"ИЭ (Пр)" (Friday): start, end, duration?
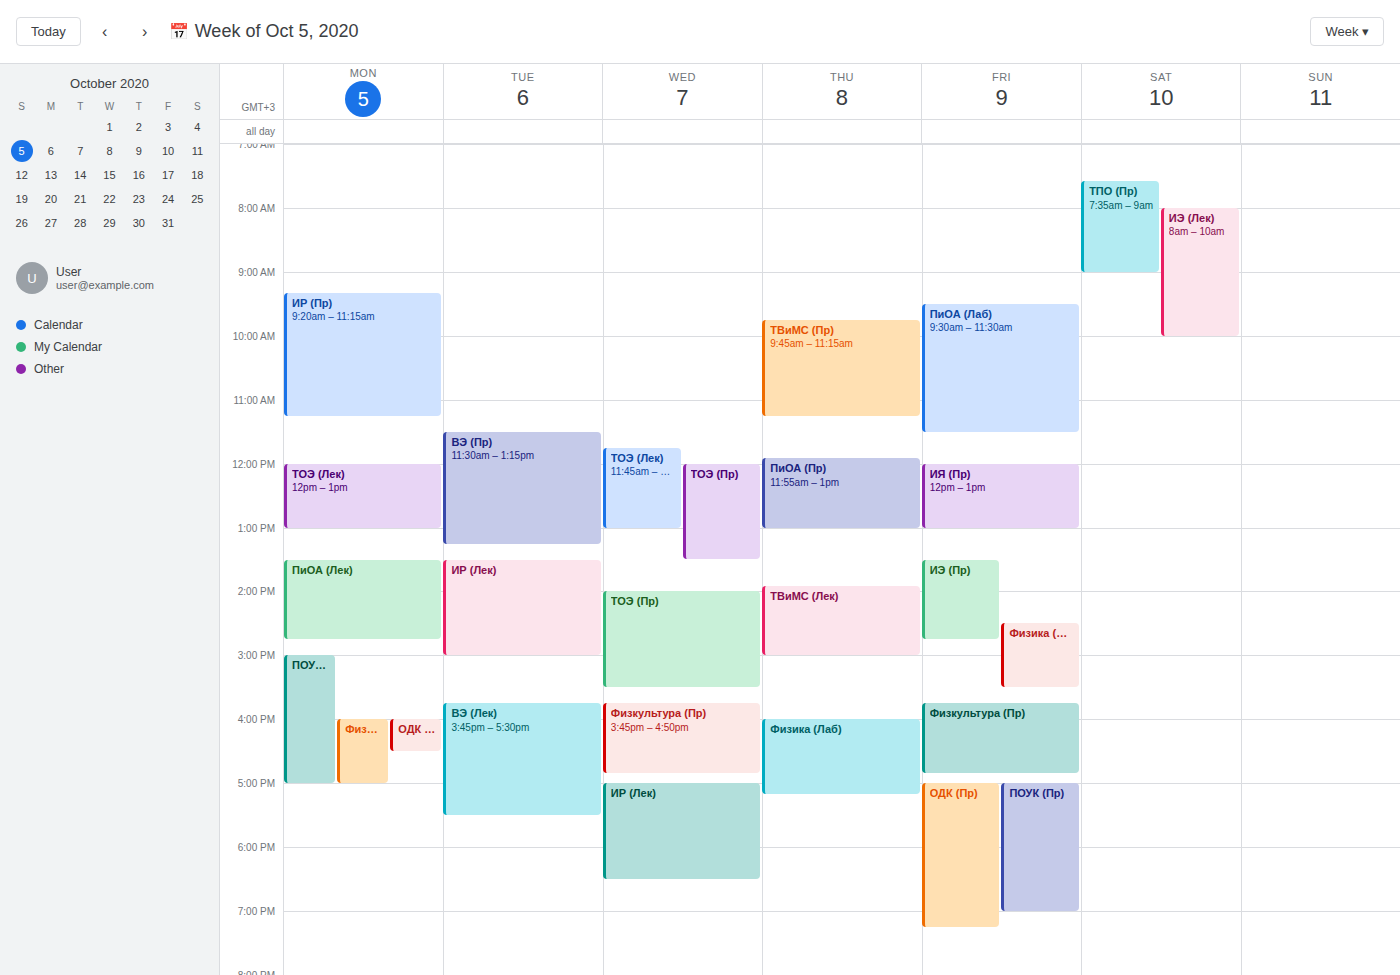
1:30 PM to 2:45 PM, 1 hour 15 minutes